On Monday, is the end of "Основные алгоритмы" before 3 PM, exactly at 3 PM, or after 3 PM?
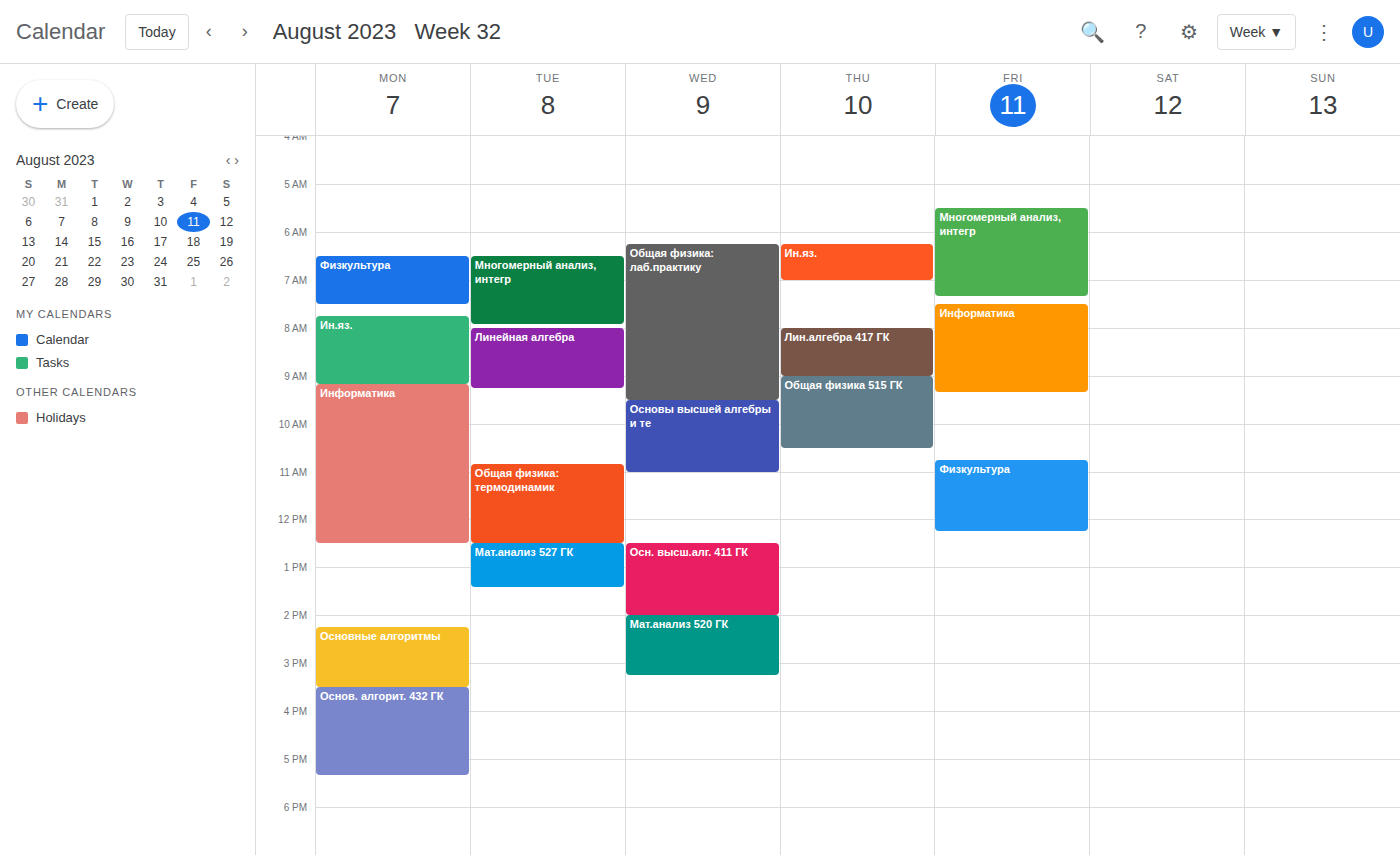
3:30 PM -- after 3 PM, 30 minutes below the 3 PM line.